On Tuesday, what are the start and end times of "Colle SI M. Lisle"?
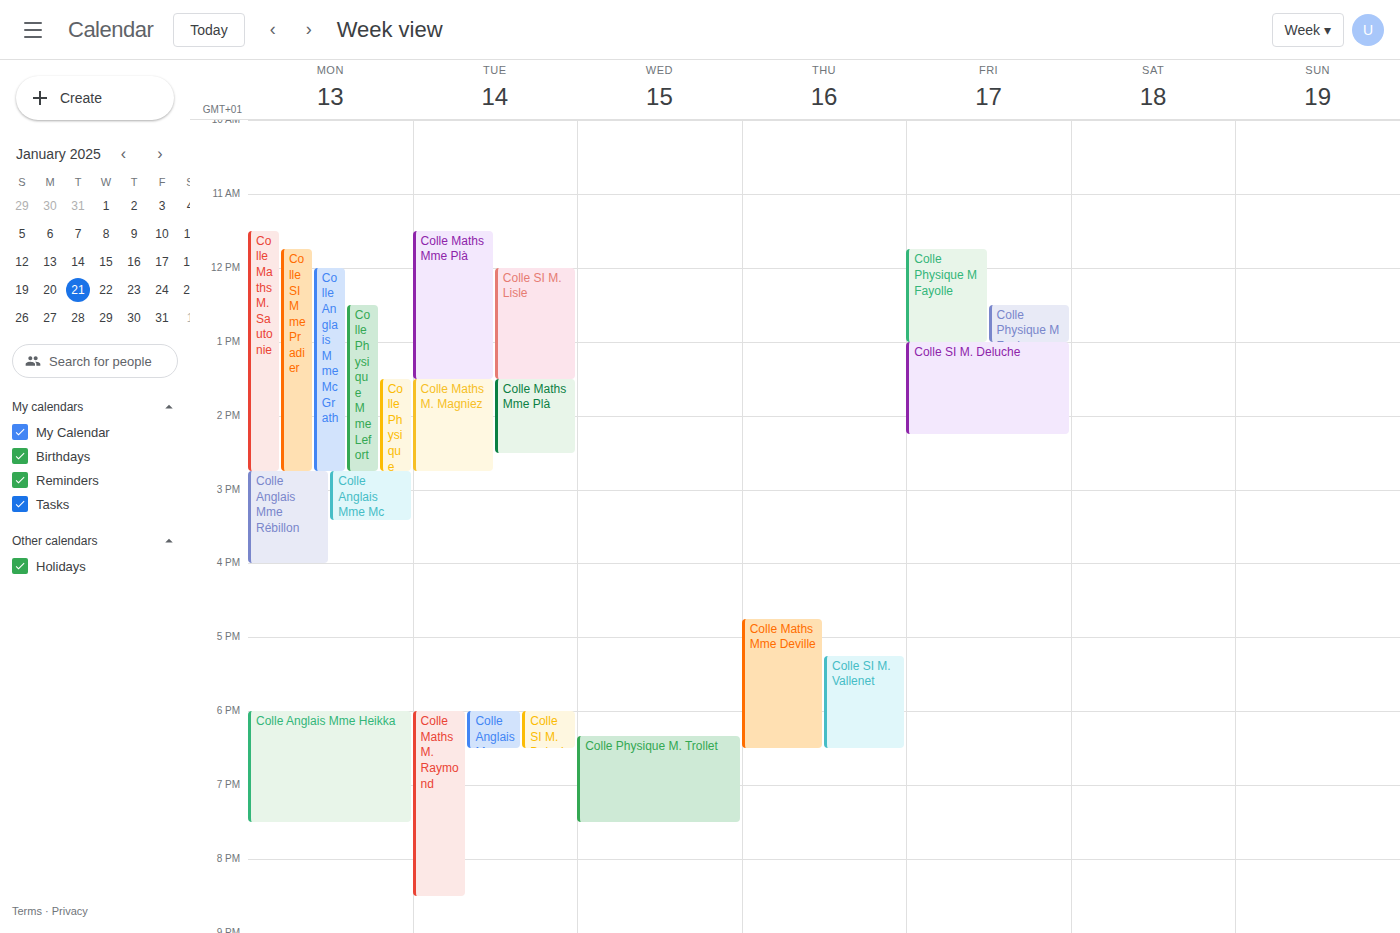
12:00 PM to 1:30 PM